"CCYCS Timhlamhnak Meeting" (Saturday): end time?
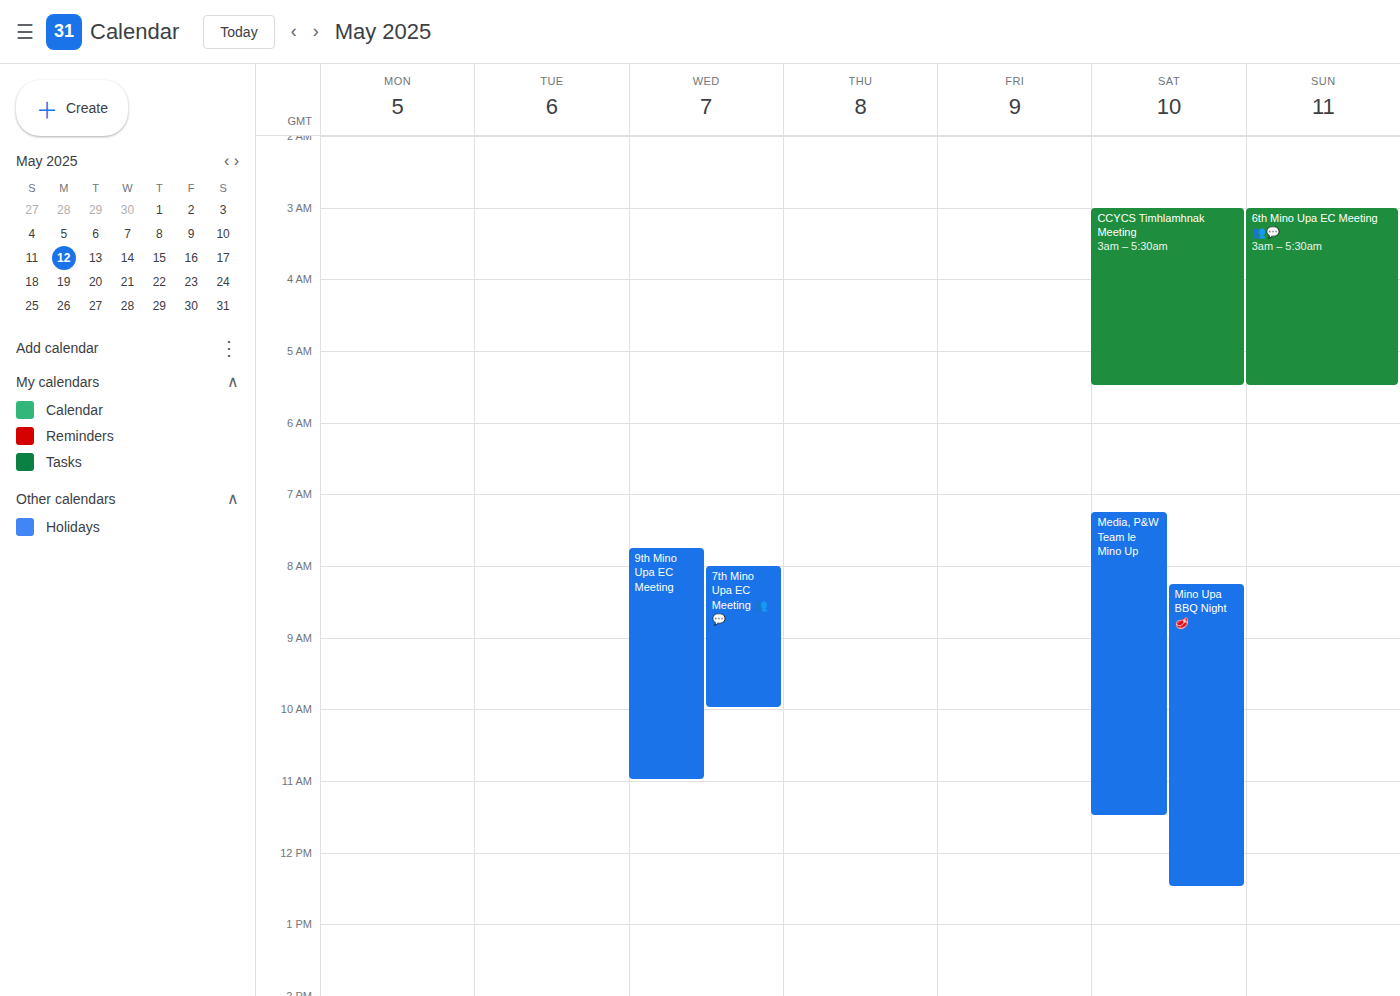
5:30 AM